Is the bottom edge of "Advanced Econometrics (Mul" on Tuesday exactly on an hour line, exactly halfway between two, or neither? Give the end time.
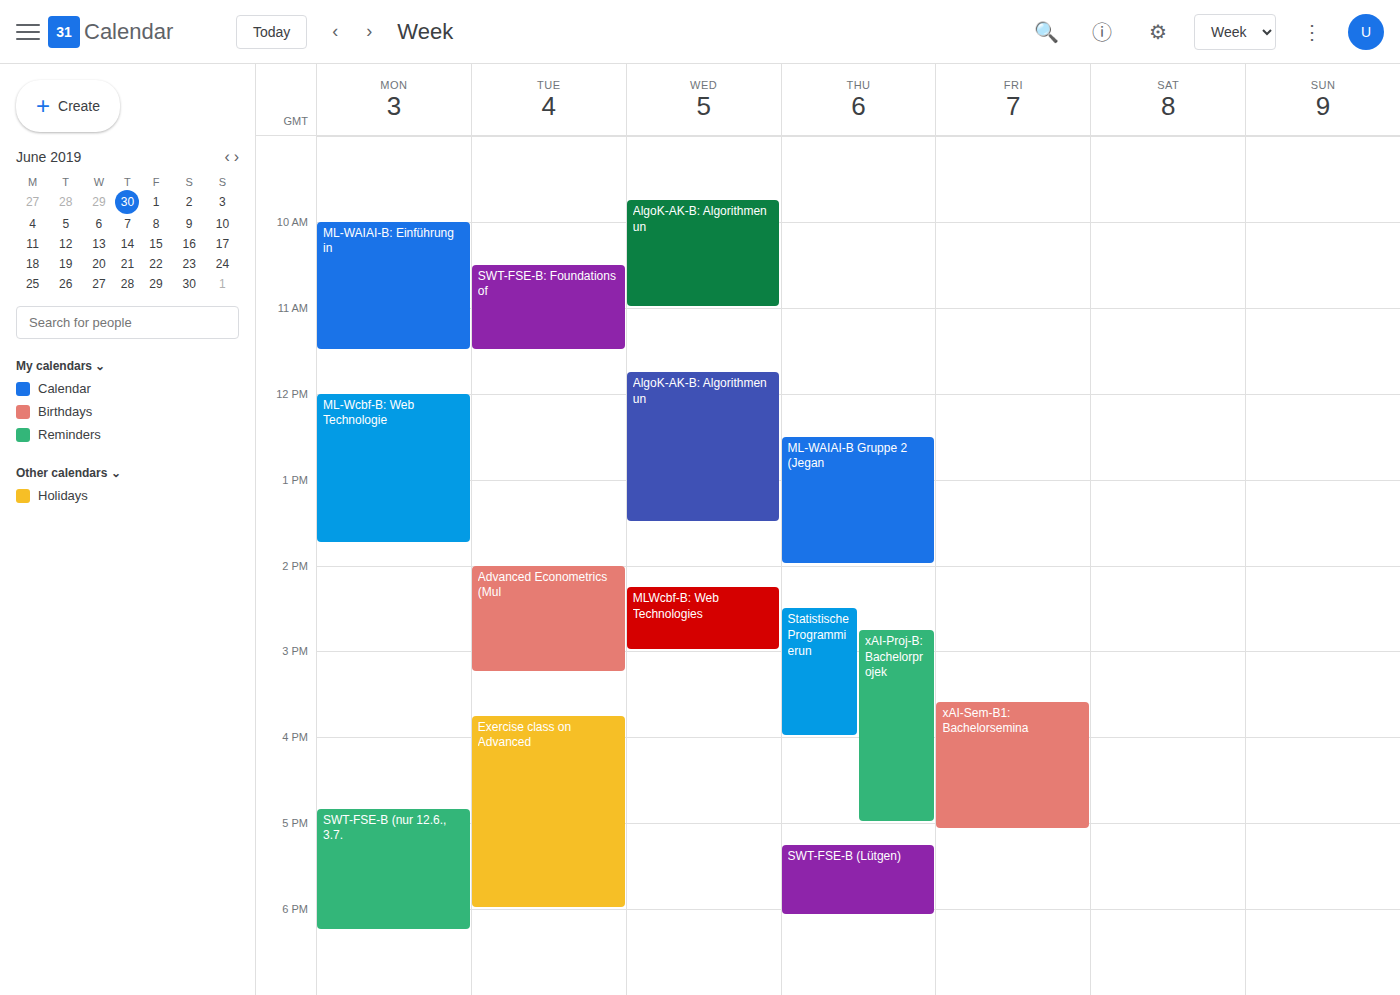
3:15 PM -- neither: a quarter of the way from the 3 PM line to the 4 PM line.